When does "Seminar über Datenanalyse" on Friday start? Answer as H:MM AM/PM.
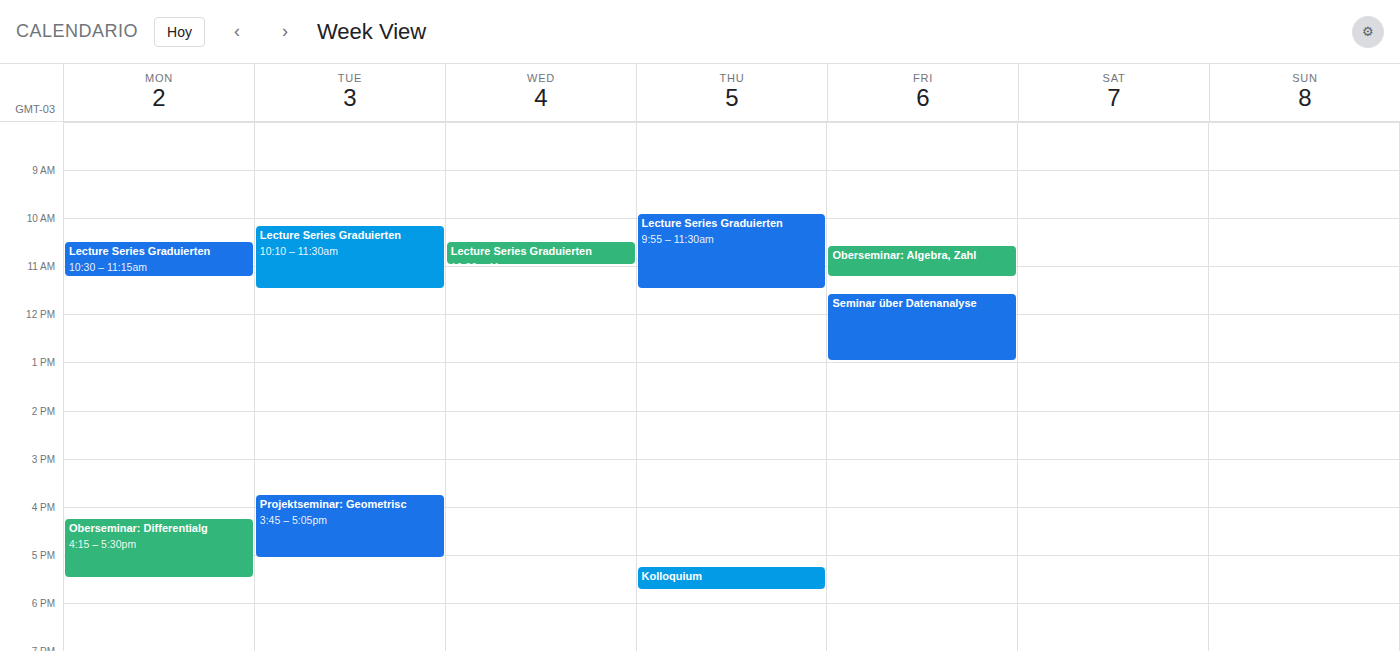
11:35 AM